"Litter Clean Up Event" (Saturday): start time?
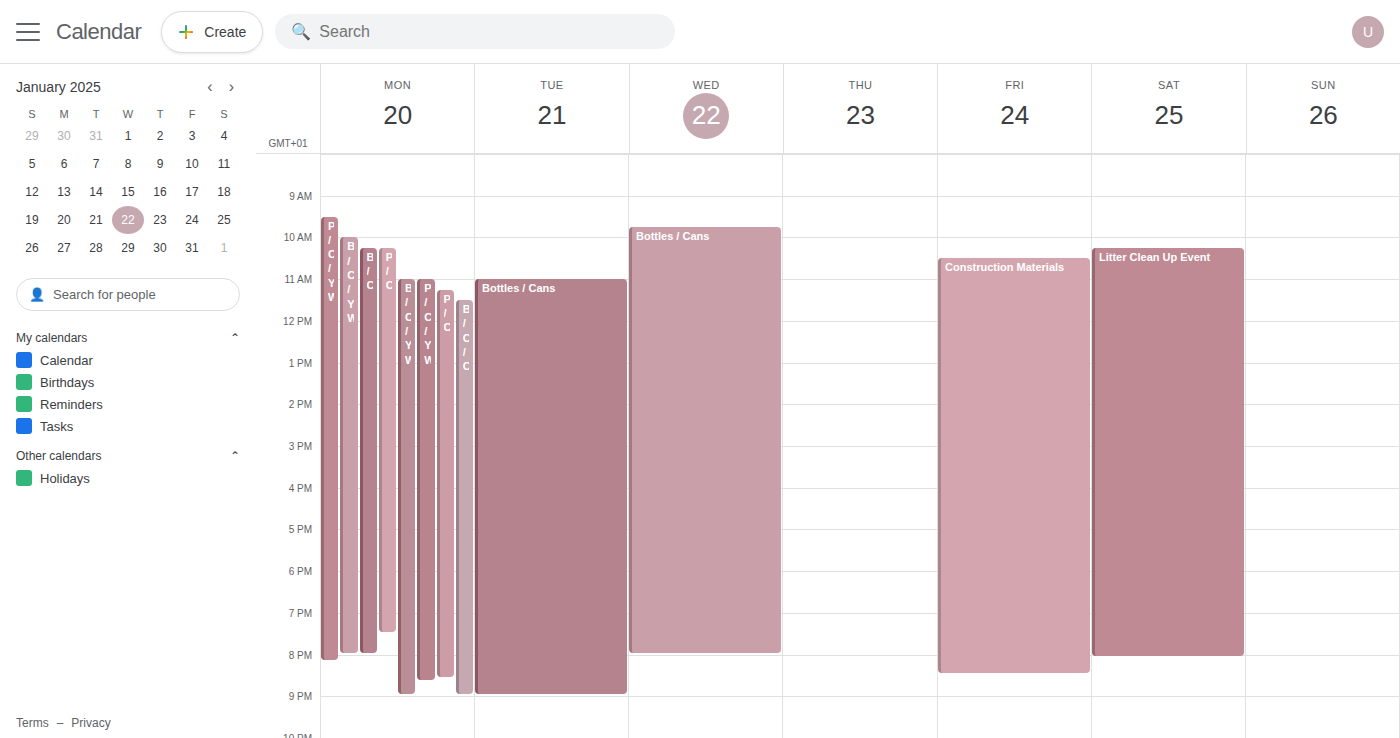
10:15 AM